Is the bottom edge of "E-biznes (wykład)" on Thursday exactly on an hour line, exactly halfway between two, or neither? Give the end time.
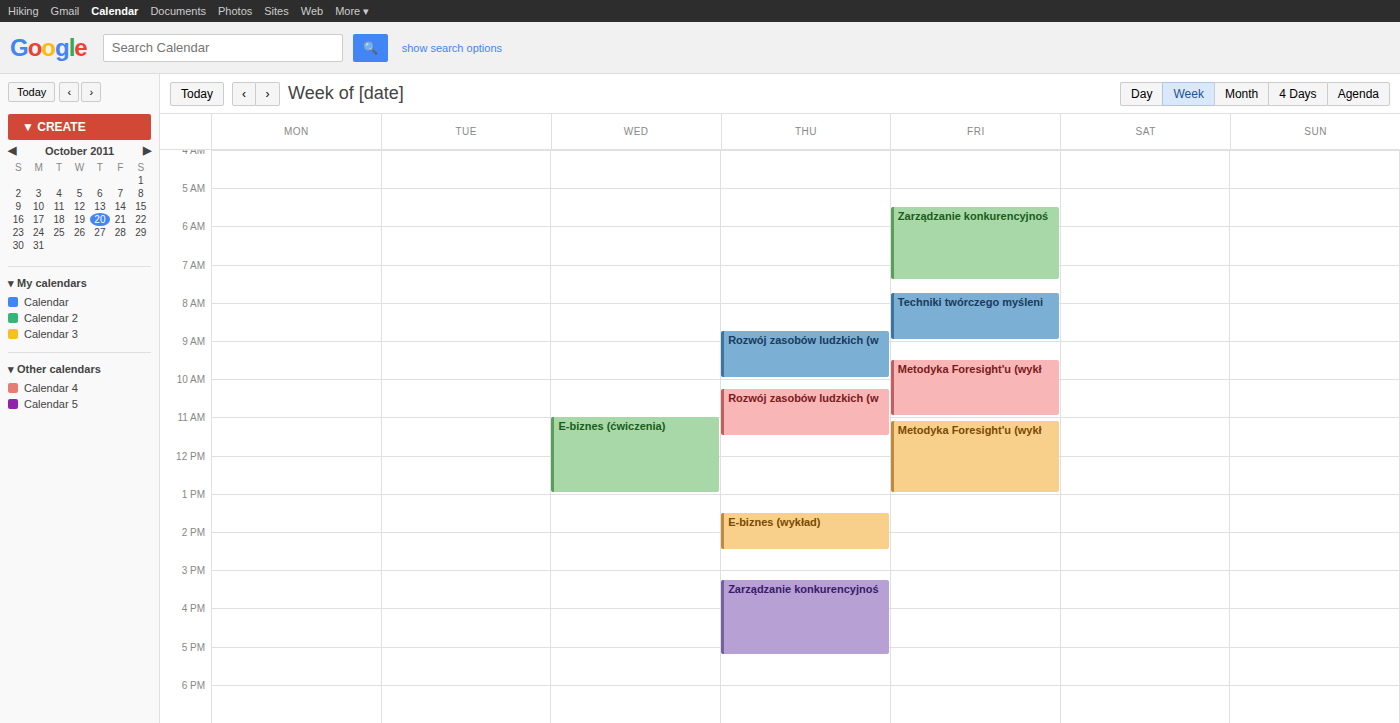
2:30 PM -- halfway between the 2 PM and 3 PM lines.